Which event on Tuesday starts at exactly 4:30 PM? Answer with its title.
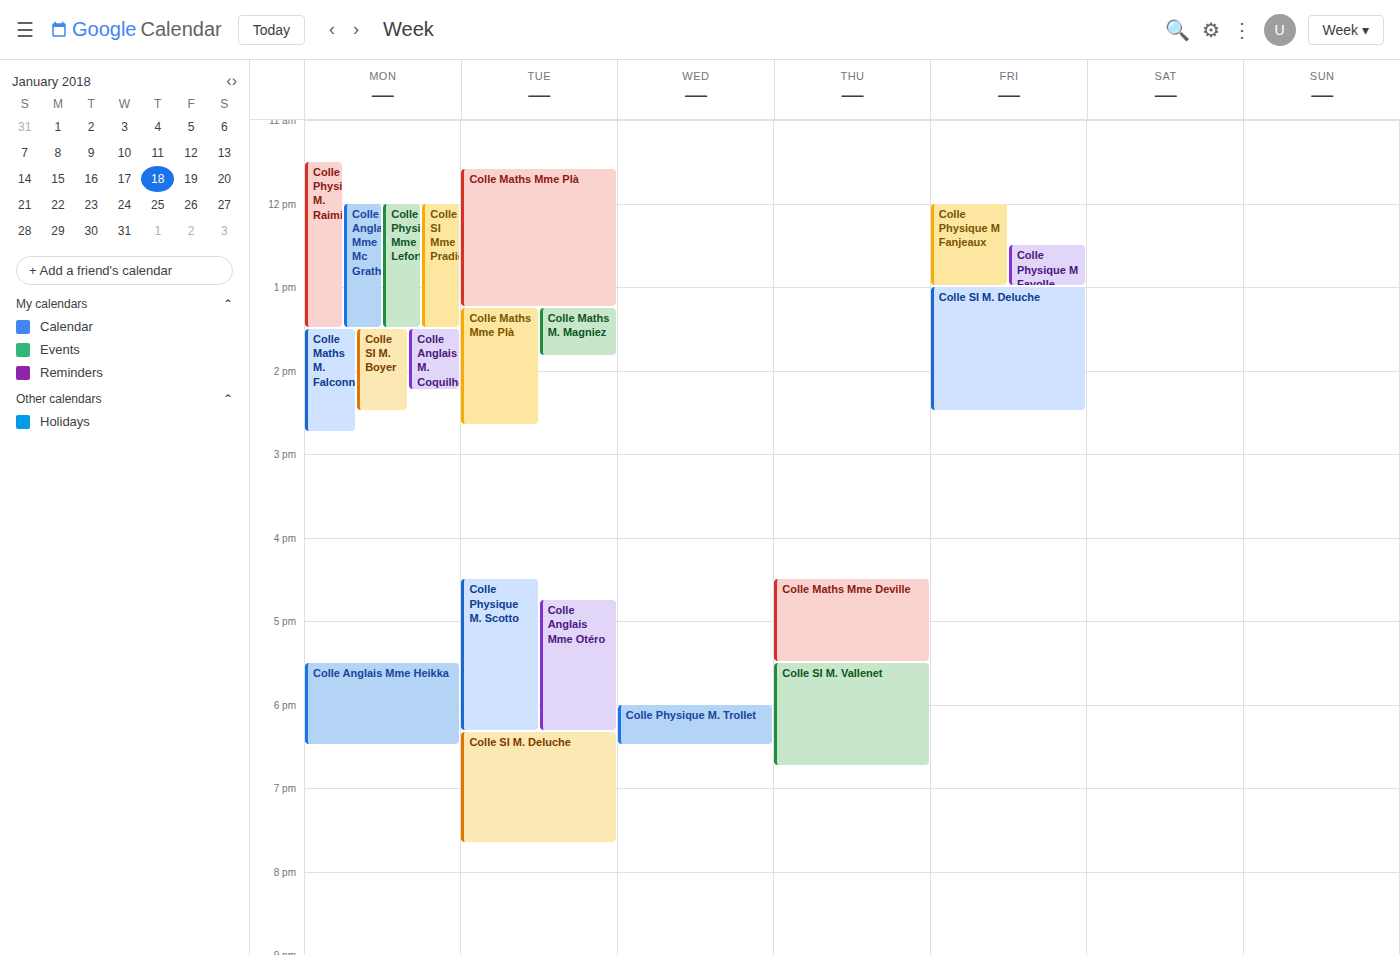
"Colle Physique M. Scotto"